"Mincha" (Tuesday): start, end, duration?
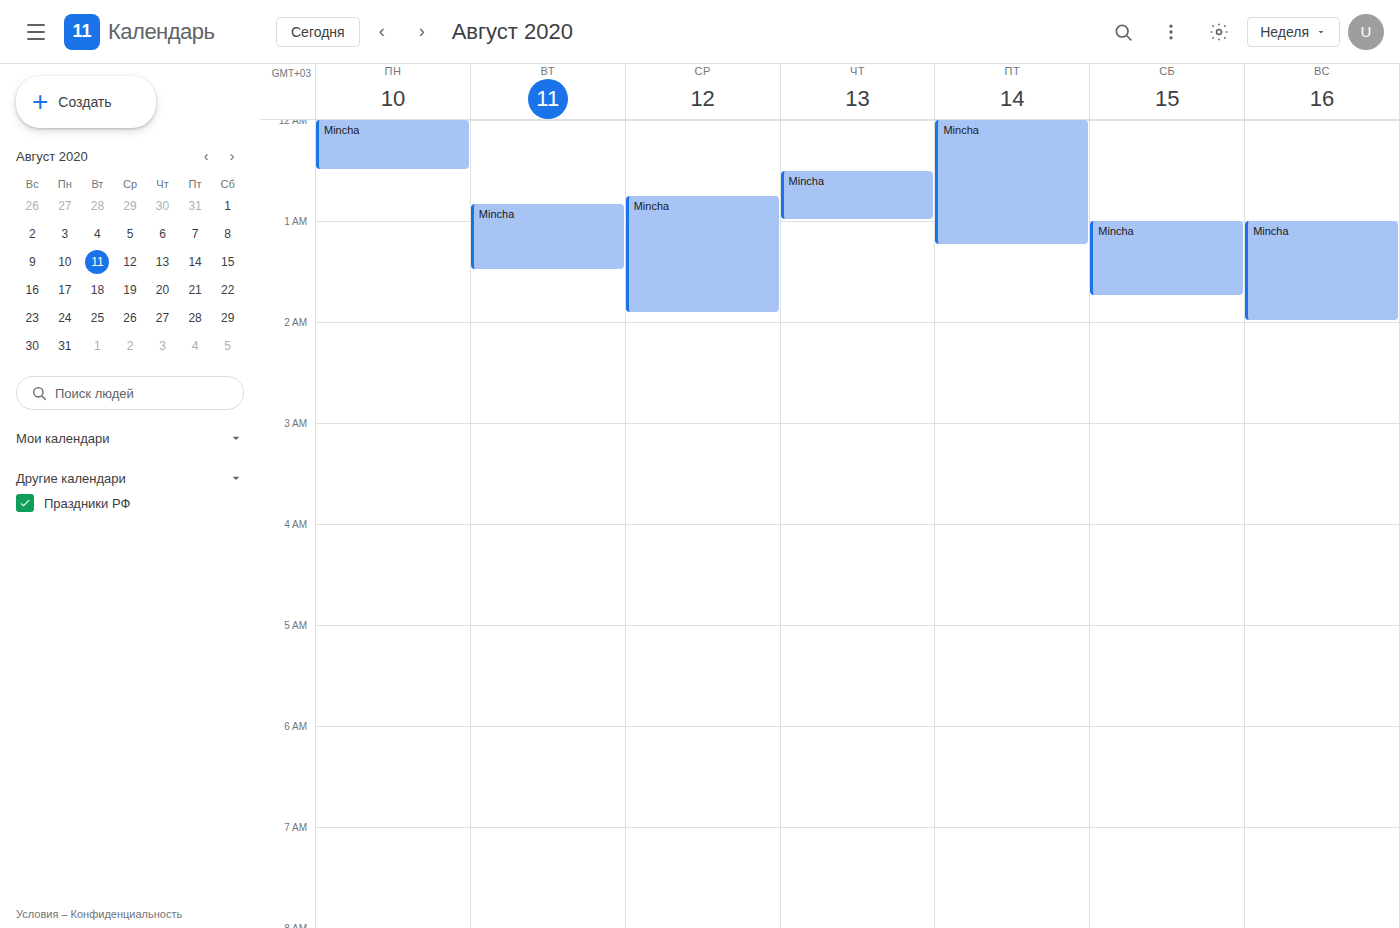
12:50 AM to 1:30 AM, 40 minutes